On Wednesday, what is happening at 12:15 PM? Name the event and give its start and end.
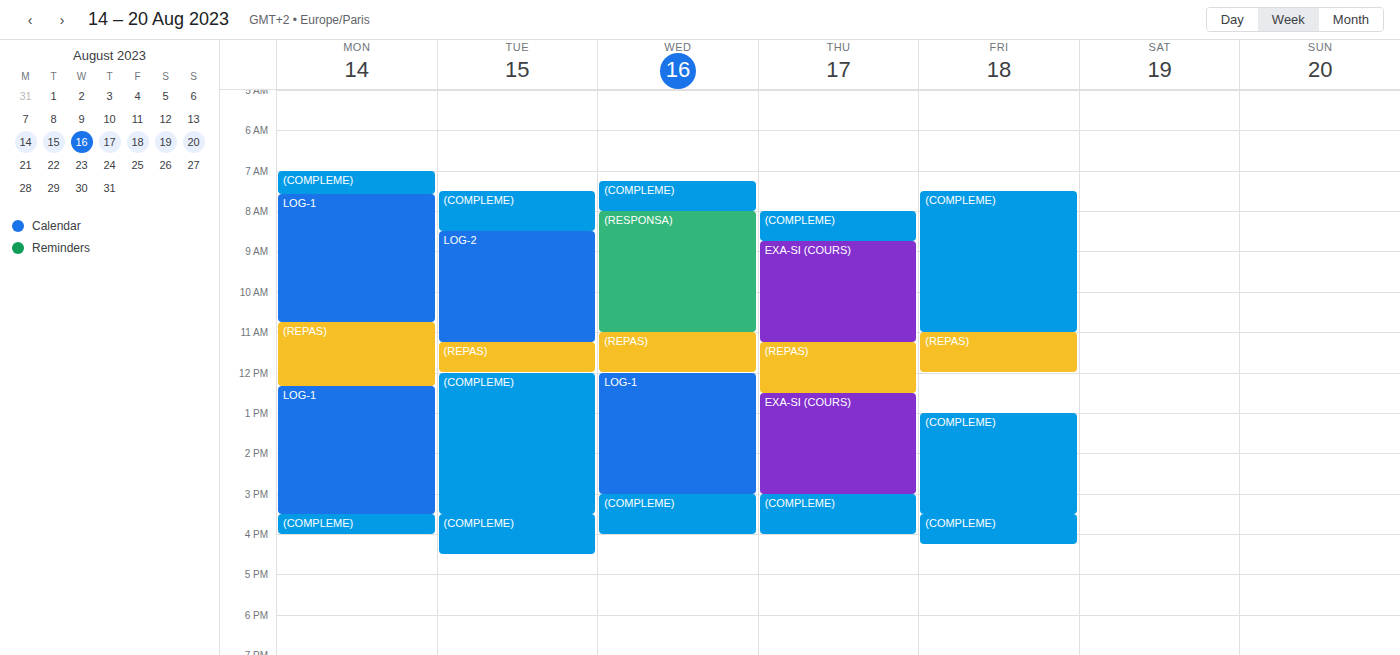
"LOG-1", 12:00 PM to 3:00 PM